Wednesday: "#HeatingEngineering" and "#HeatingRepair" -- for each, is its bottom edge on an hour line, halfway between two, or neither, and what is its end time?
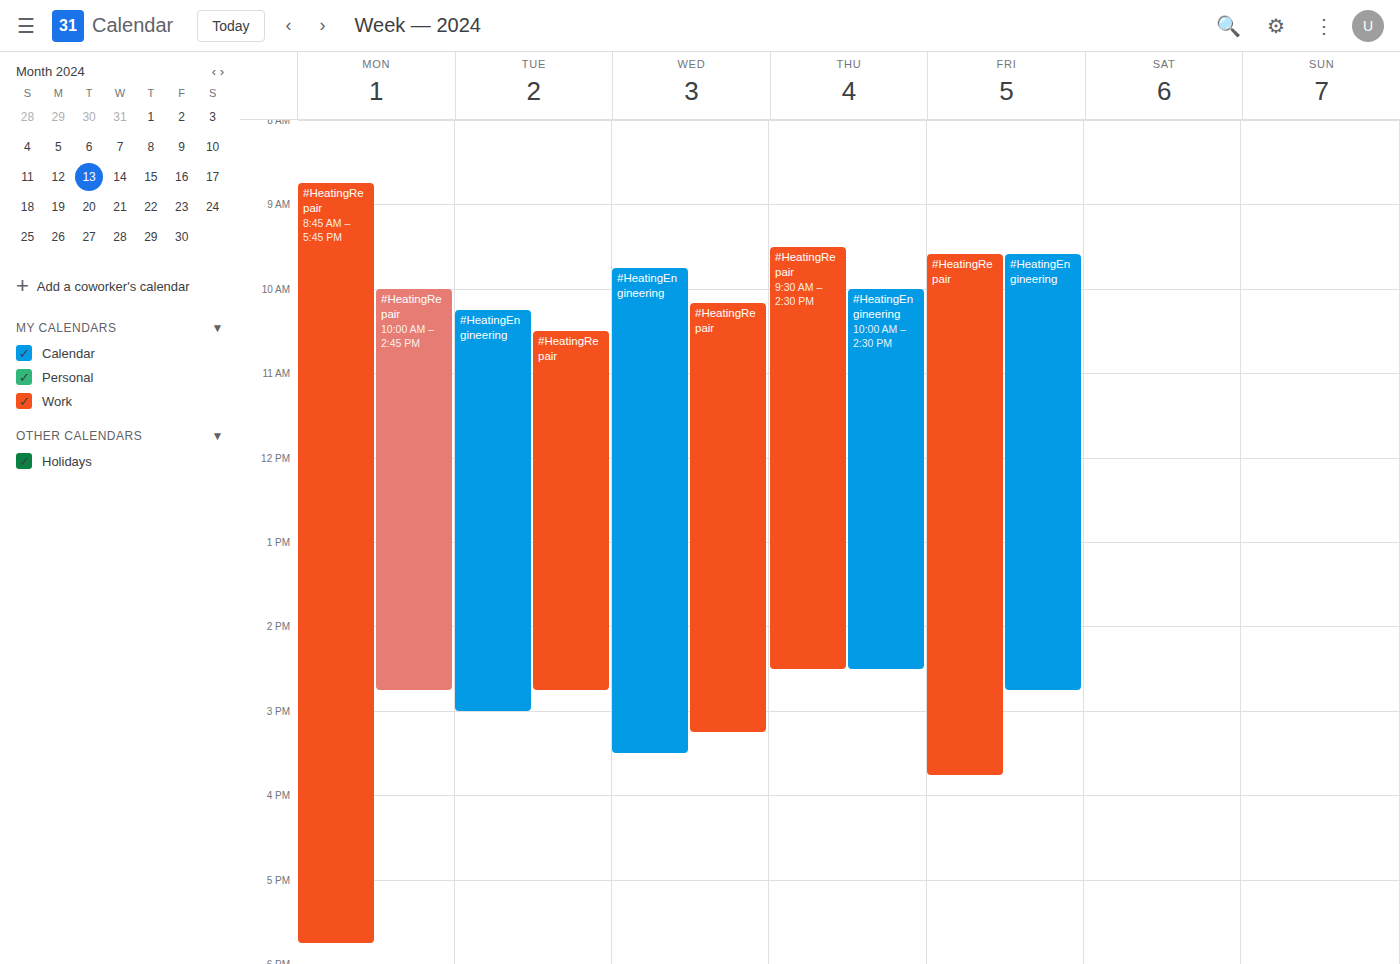
"#HeatingEngineering": 3:30 PM, halfway between the 3 PM and 4 PM lines. "#HeatingRepair": 3:15 PM, neither: a quarter of the way from the 3 PM line to the 4 PM line.